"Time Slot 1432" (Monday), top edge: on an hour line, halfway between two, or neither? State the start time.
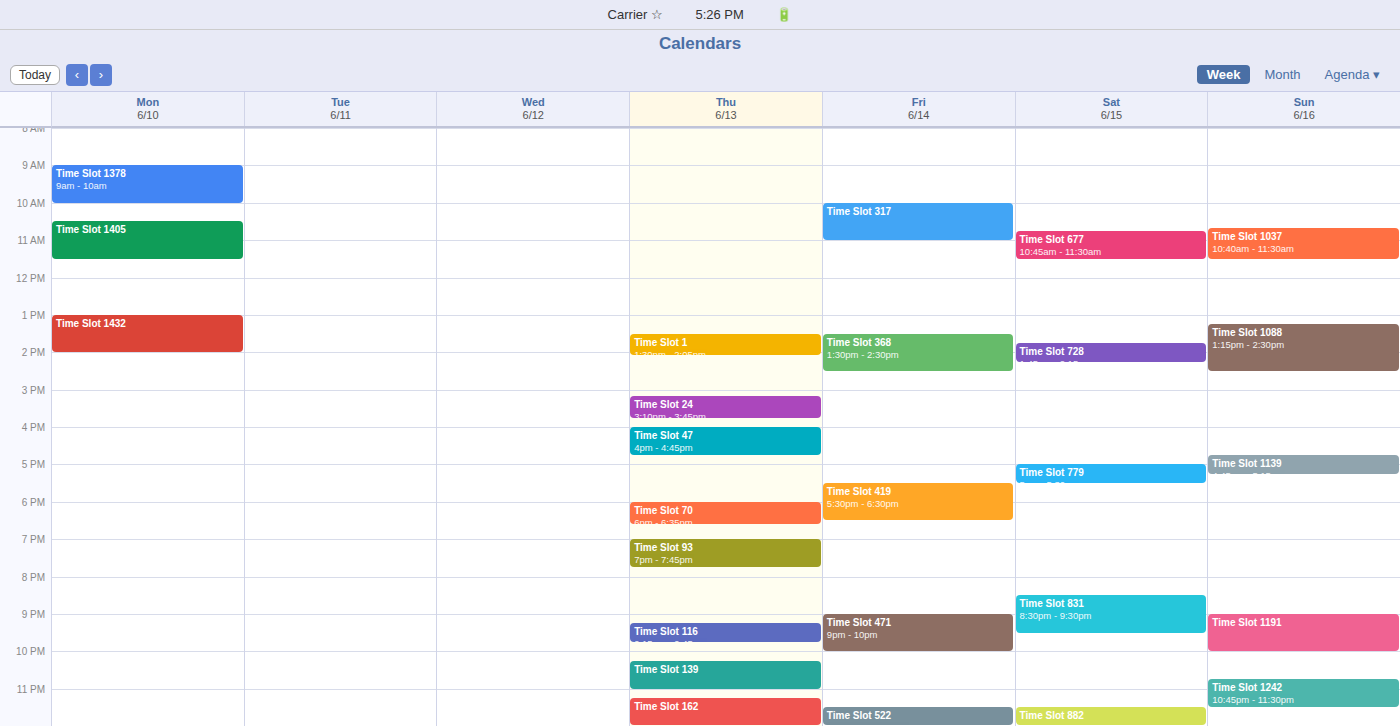
13:00 -- exactly on the 13:00 line.